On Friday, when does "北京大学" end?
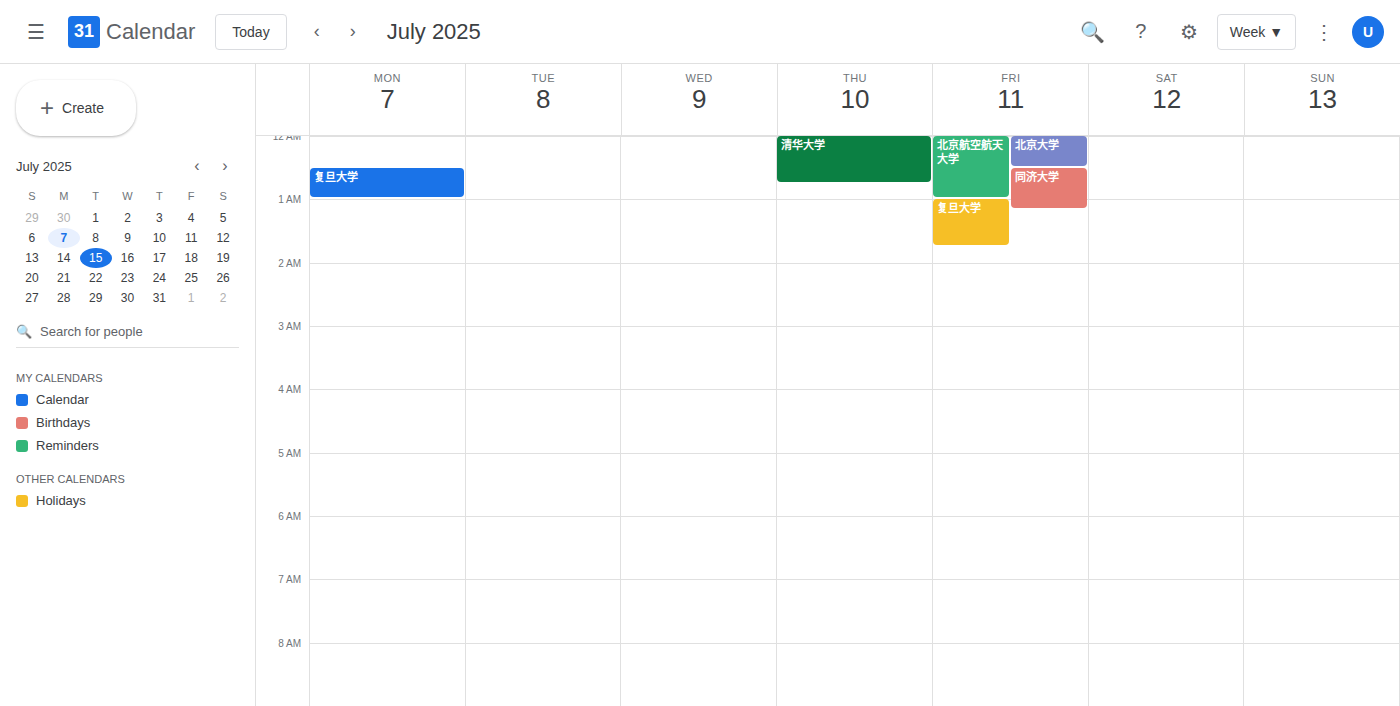
12:30 AM